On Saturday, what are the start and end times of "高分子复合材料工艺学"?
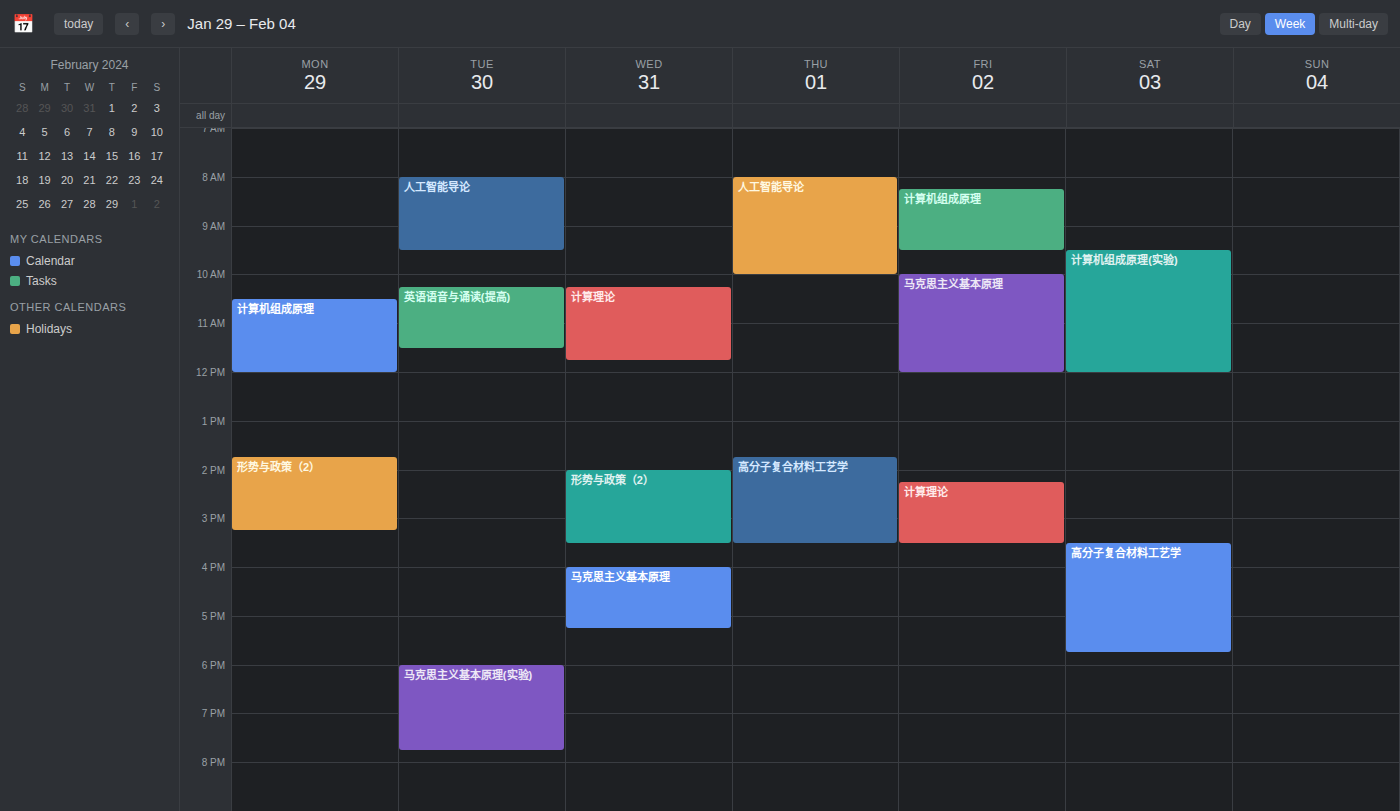
15:30 to 17:45